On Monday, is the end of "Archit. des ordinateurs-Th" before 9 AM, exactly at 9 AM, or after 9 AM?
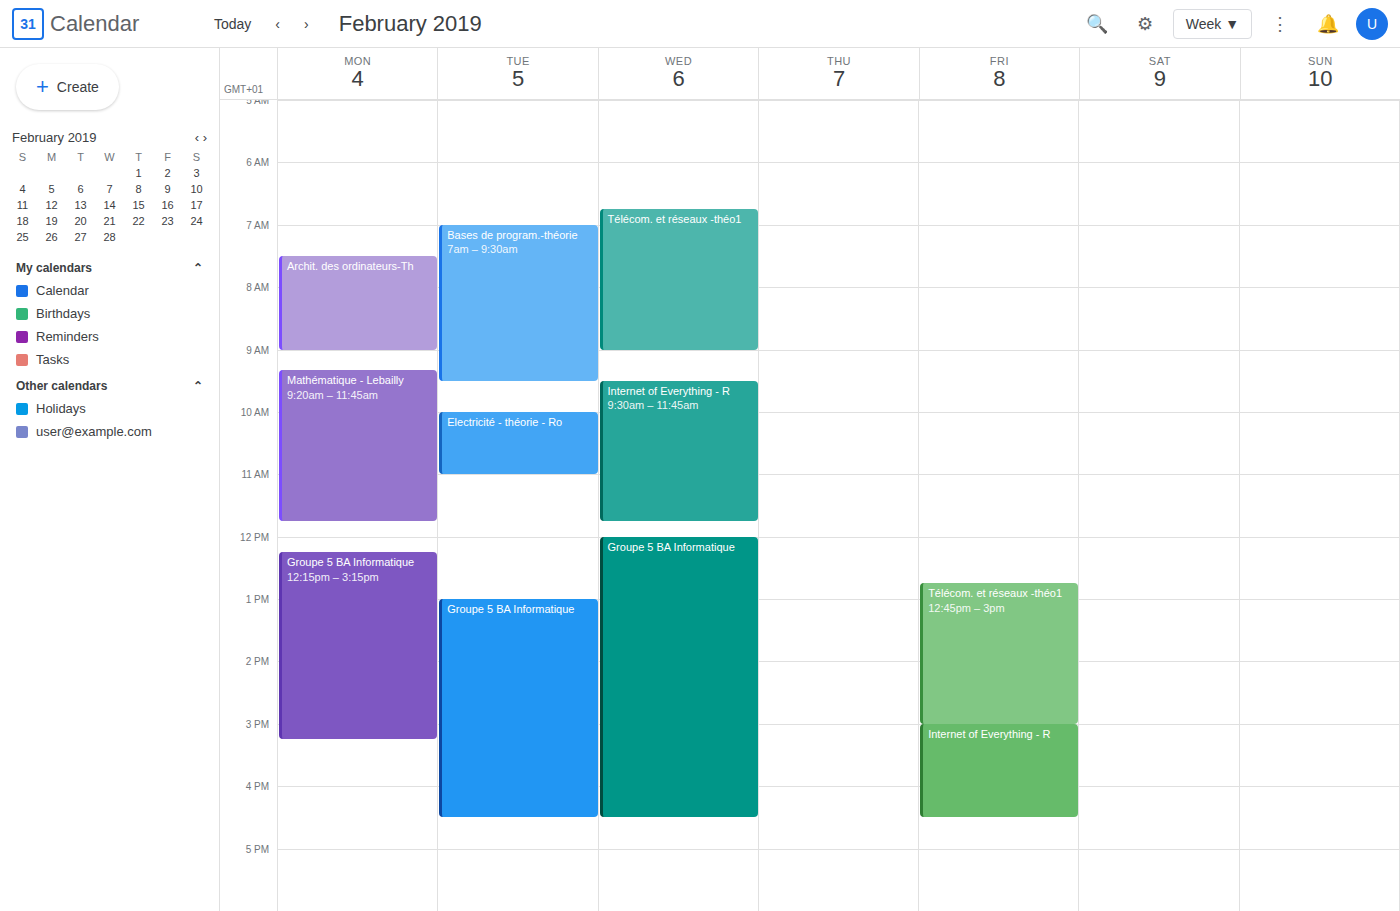
9:00 AM -- exactly at 9 AM, on the 9 AM line.